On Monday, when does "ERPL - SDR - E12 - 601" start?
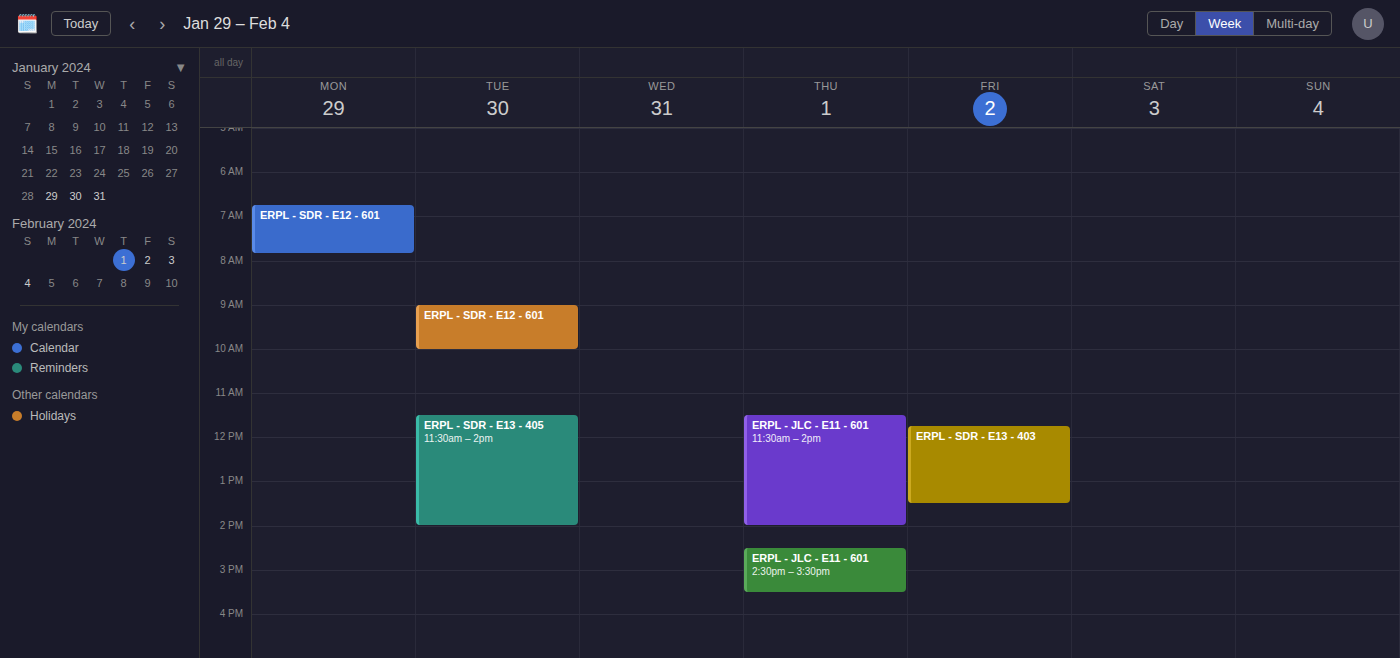
6:45 AM